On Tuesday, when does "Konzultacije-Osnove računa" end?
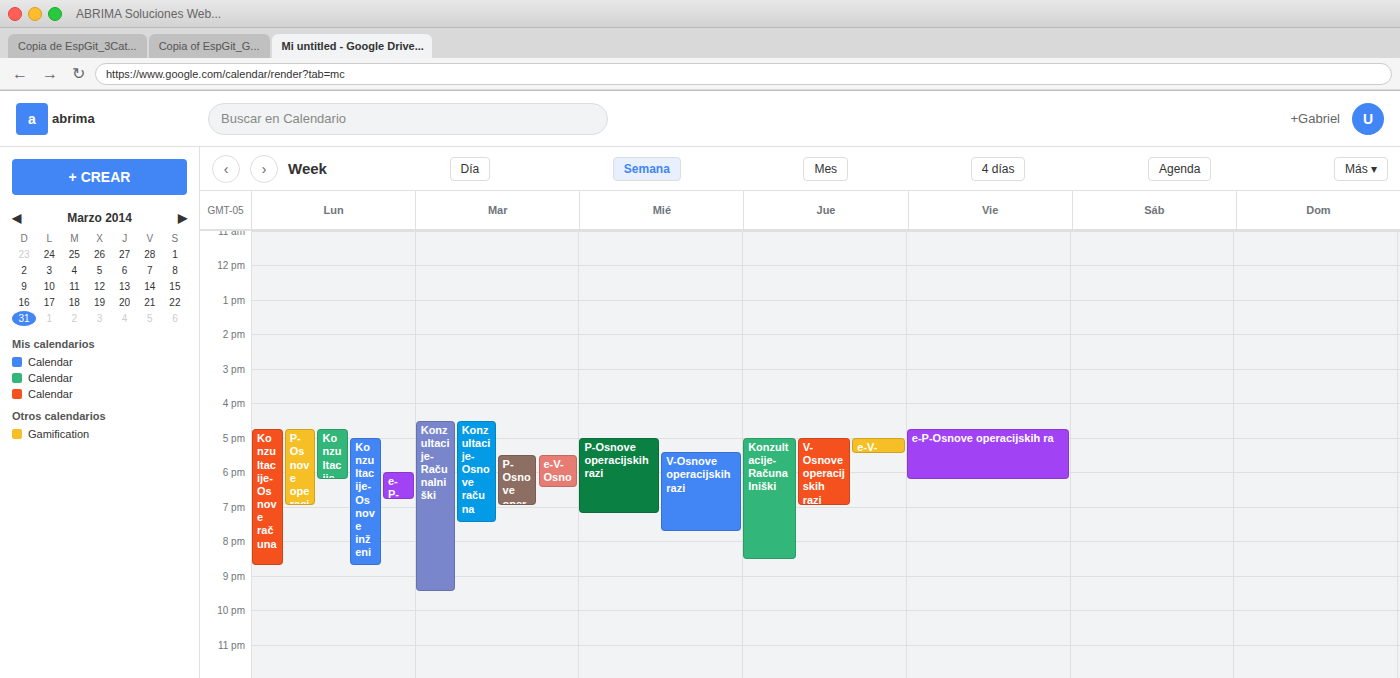
7:30 PM